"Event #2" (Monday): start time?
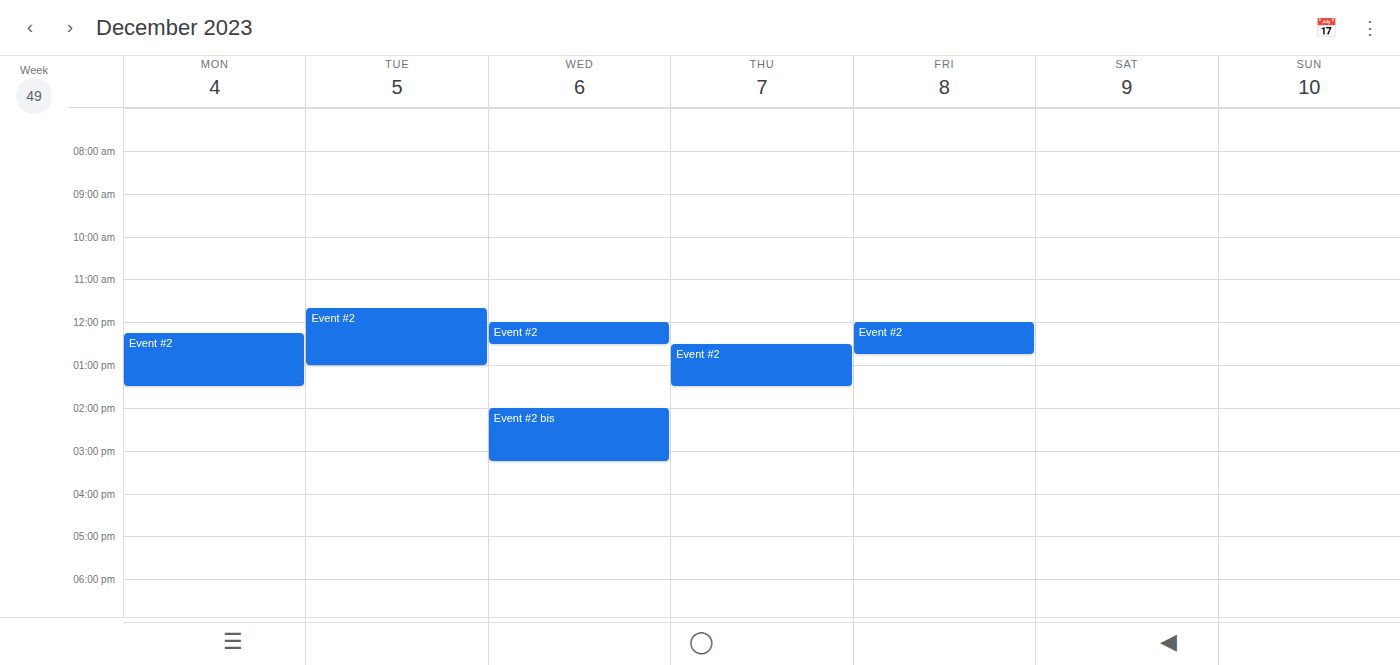
12:15 PM